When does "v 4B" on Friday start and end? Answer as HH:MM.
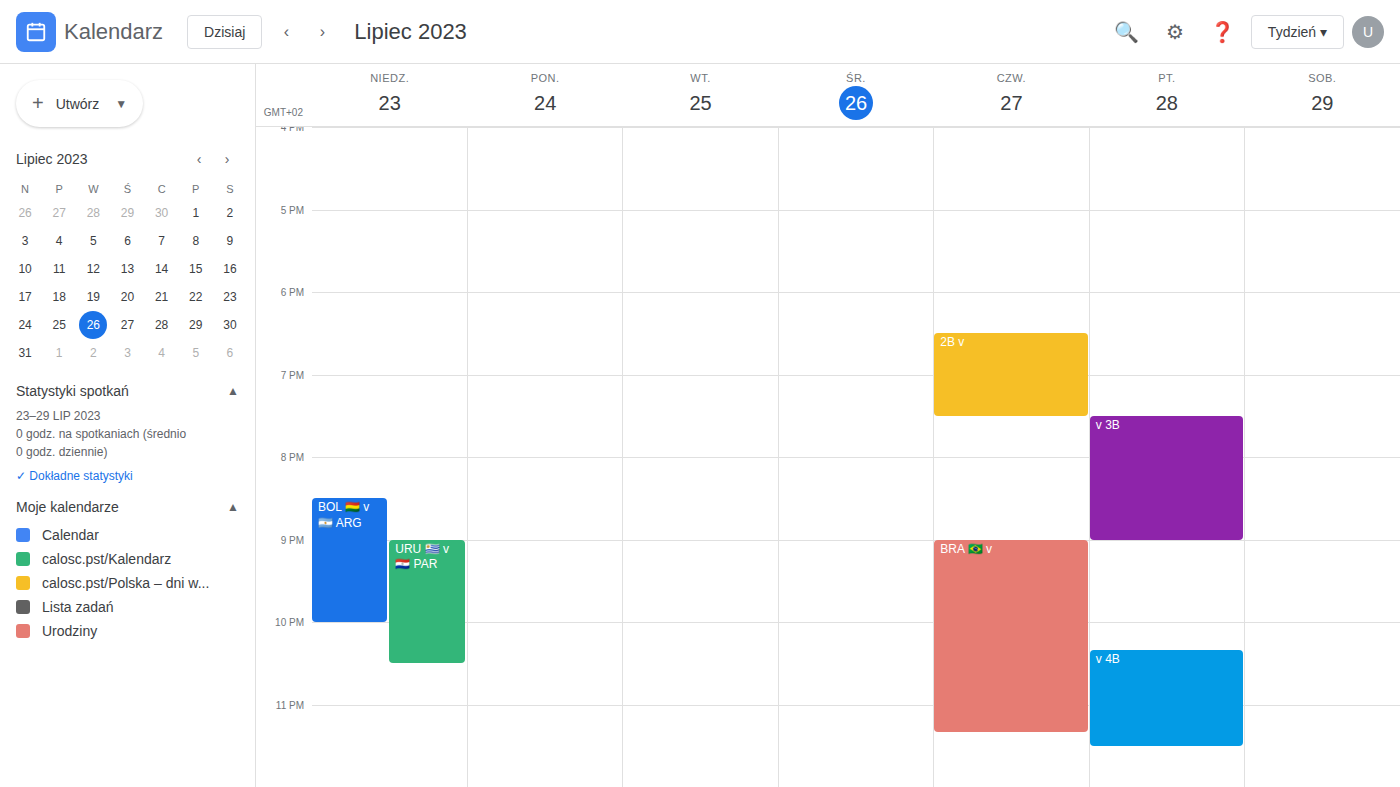
22:20 to 23:30